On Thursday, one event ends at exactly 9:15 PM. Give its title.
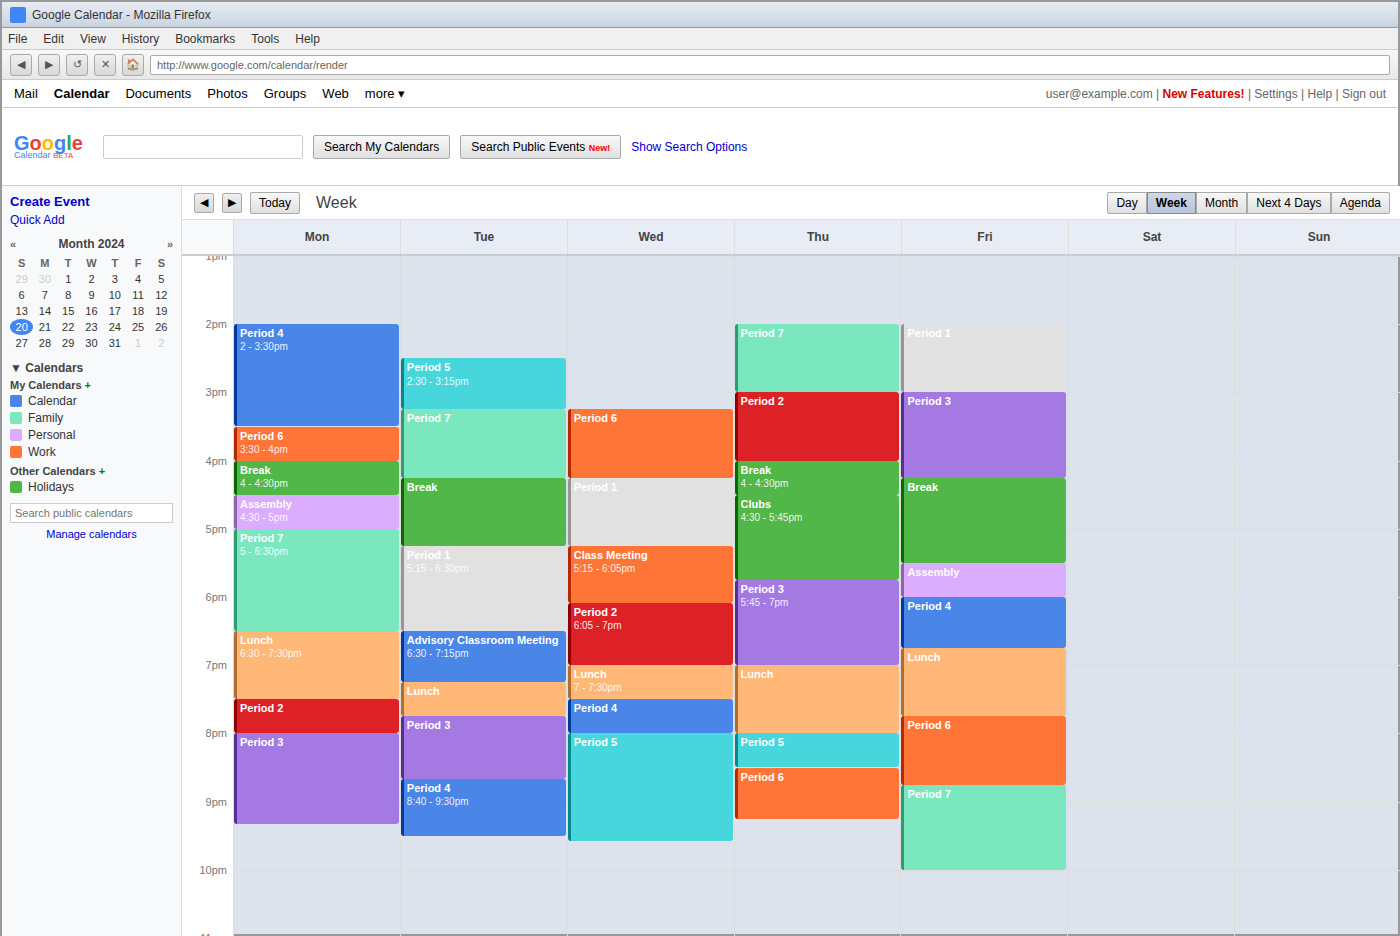
"Period 6"